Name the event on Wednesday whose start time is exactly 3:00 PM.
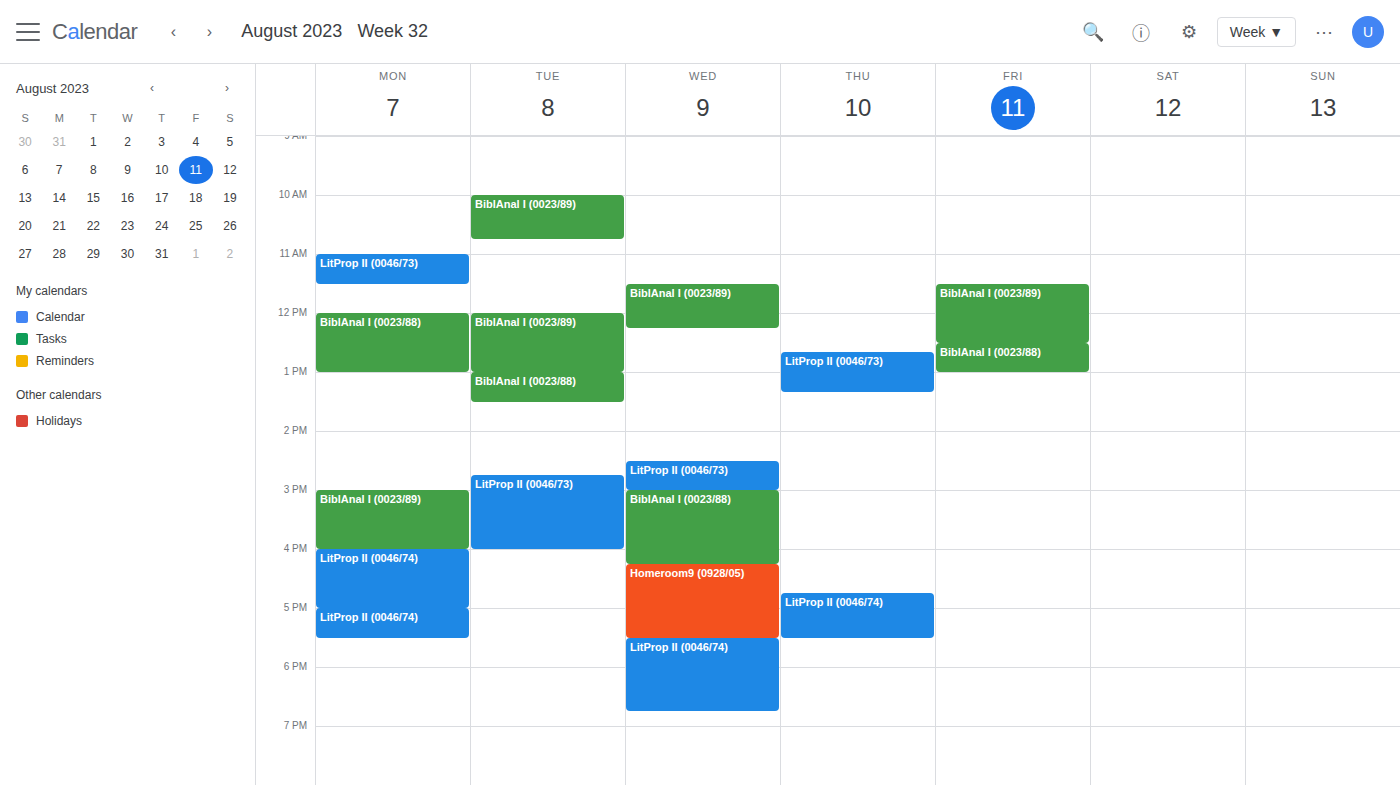
"BiblAnal I (0023/88)"